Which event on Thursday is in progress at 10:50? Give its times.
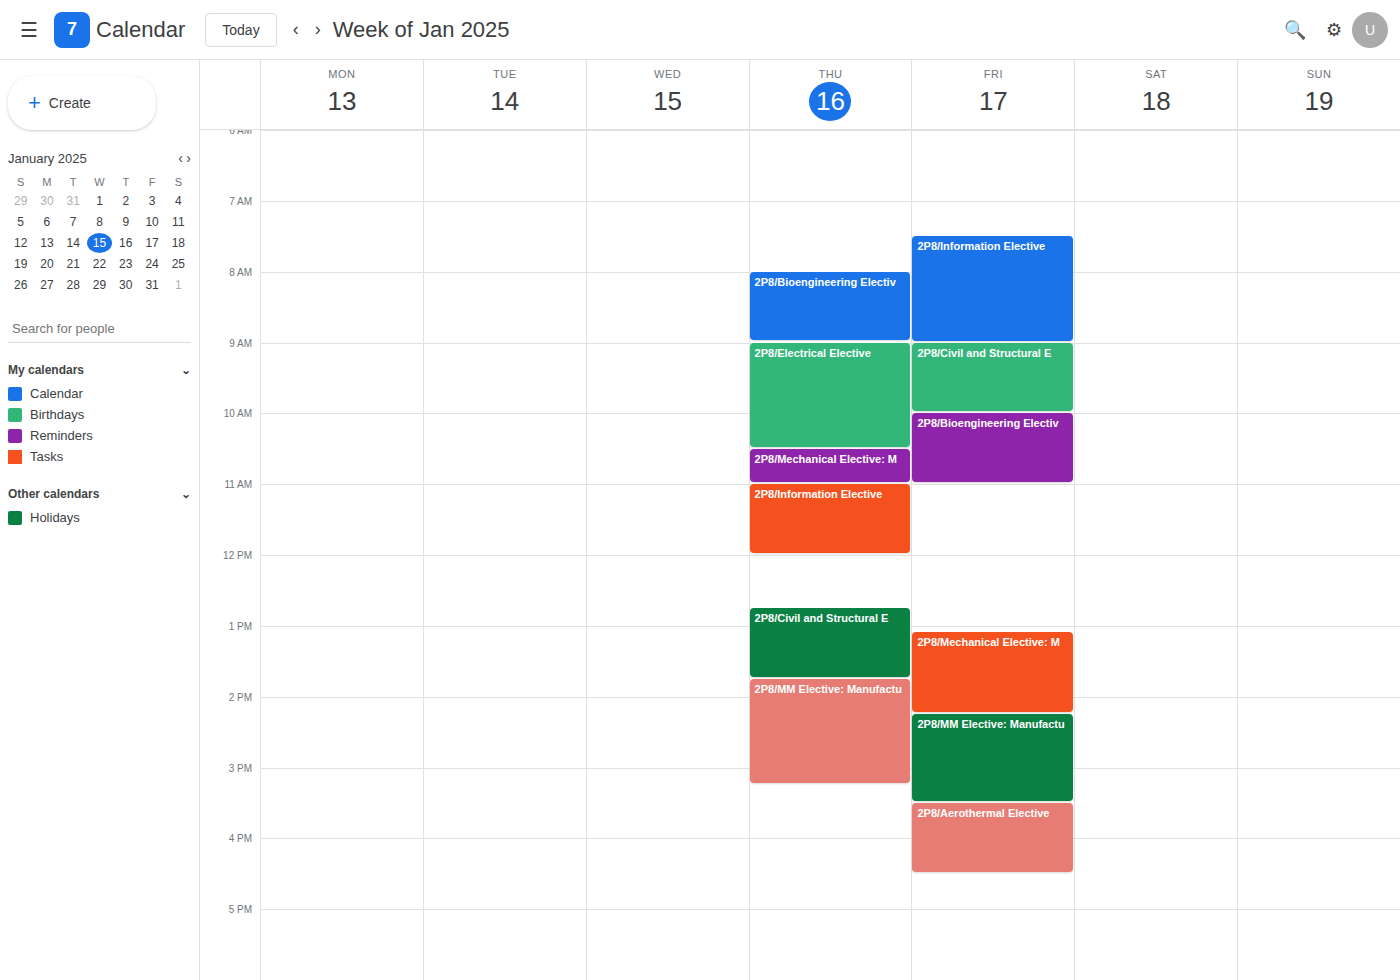
"2P8/Mechanical Elective: M", 10:30 to 11:00